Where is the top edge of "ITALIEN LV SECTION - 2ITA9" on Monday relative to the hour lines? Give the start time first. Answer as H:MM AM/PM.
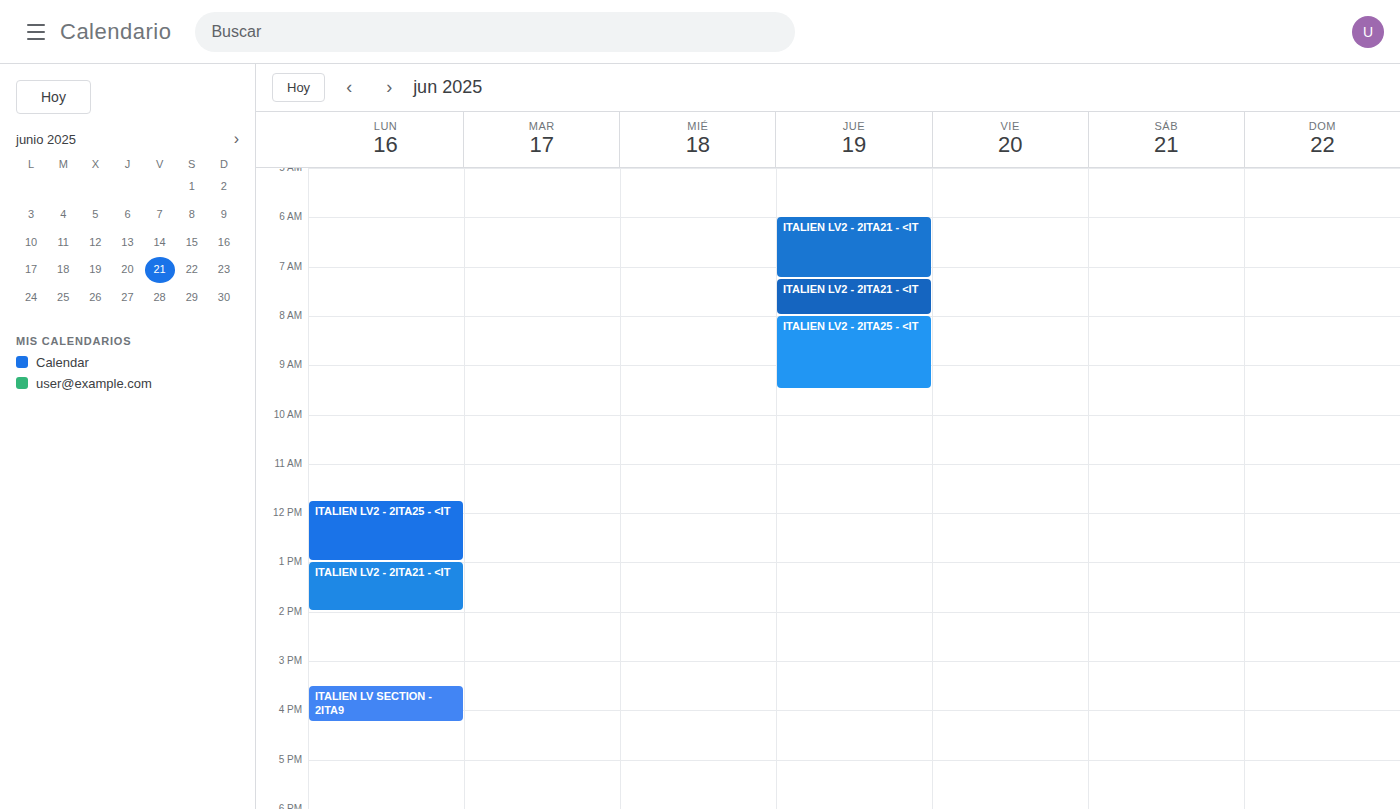
3:30 PM -- halfway between the 3 PM and 4 PM lines.